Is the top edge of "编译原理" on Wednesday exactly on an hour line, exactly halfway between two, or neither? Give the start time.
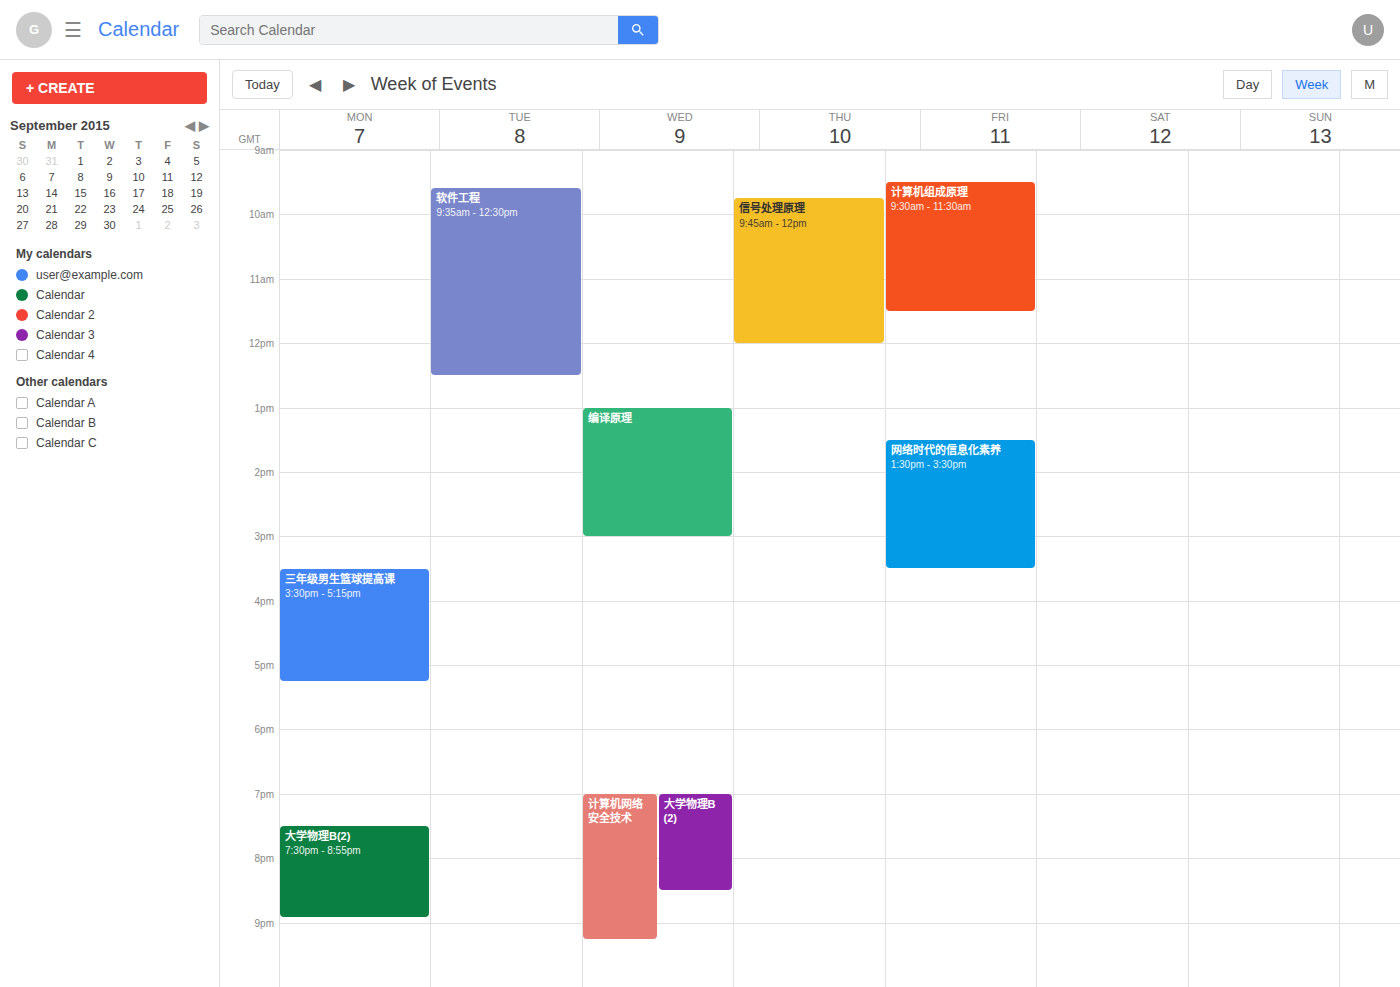
1:00 PM -- exactly on the 1 PM line.